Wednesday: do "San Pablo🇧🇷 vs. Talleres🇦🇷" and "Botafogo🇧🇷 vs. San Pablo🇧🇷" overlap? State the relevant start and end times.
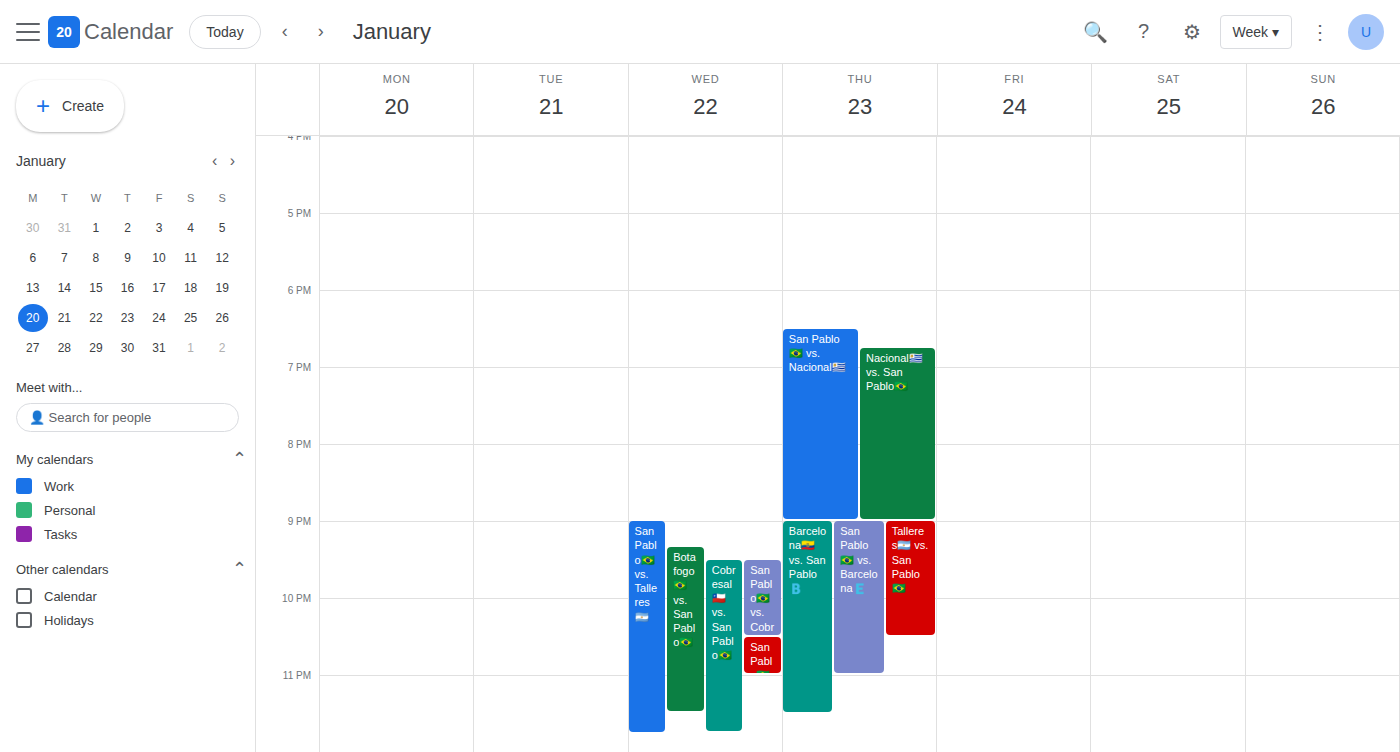
"Botafogo🇧🇷 vs. San Pablo🇧🇷" runs 9:20 PM to 11:30 PM, inside "San Pablo🇧🇷 vs. Talleres🇦🇷" -- they overlap.